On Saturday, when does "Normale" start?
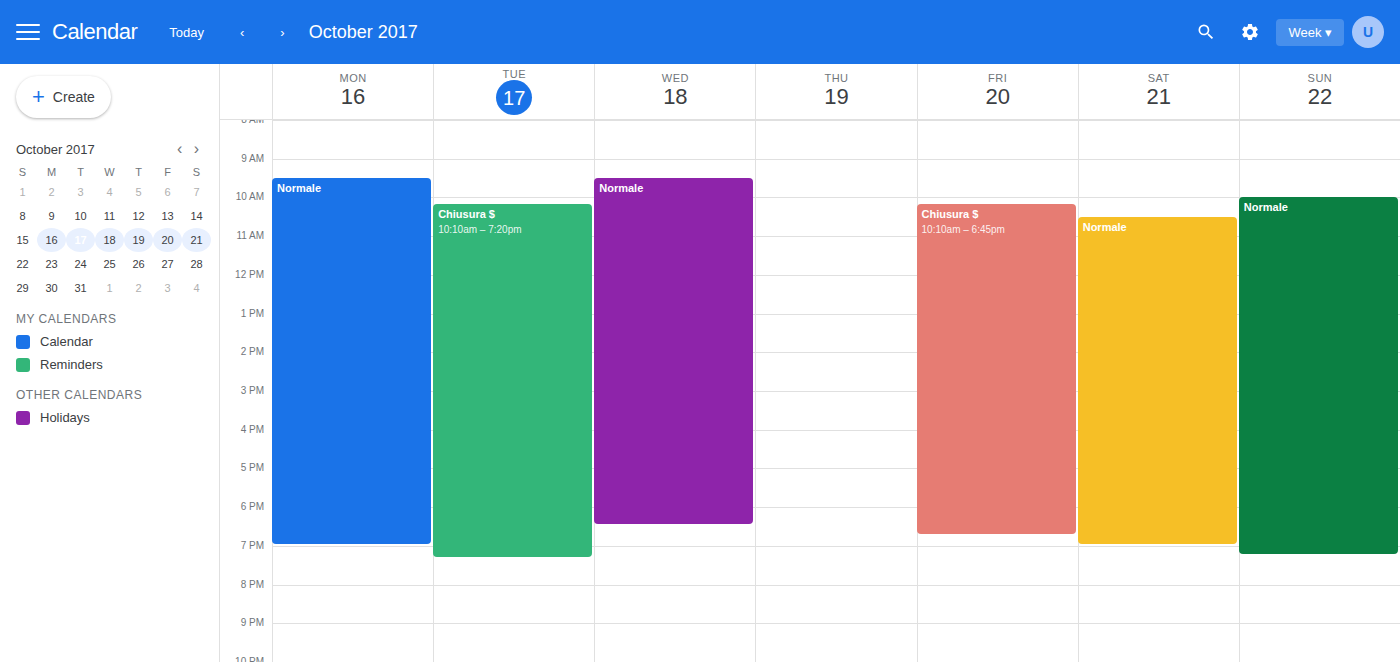
10:30 AM